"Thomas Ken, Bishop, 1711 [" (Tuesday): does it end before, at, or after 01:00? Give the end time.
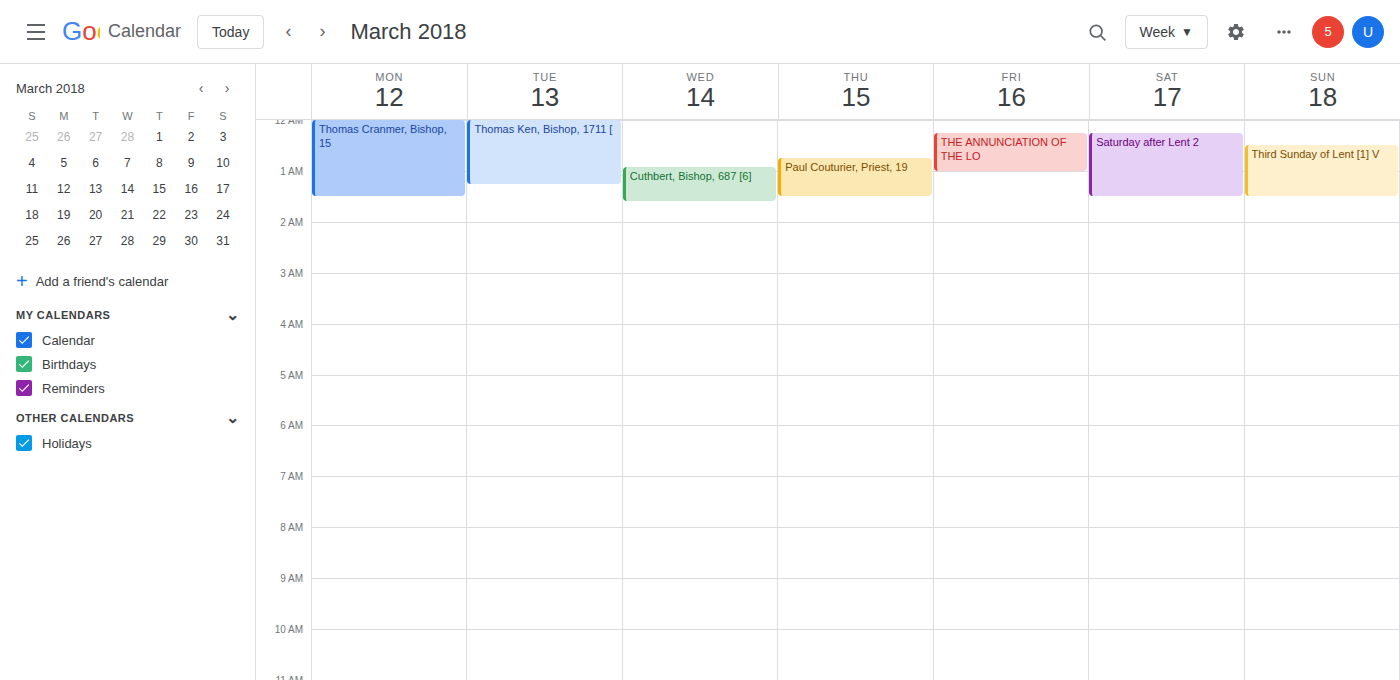
01:15 -- after 01:00, 15 minutes below the 01:00 line.